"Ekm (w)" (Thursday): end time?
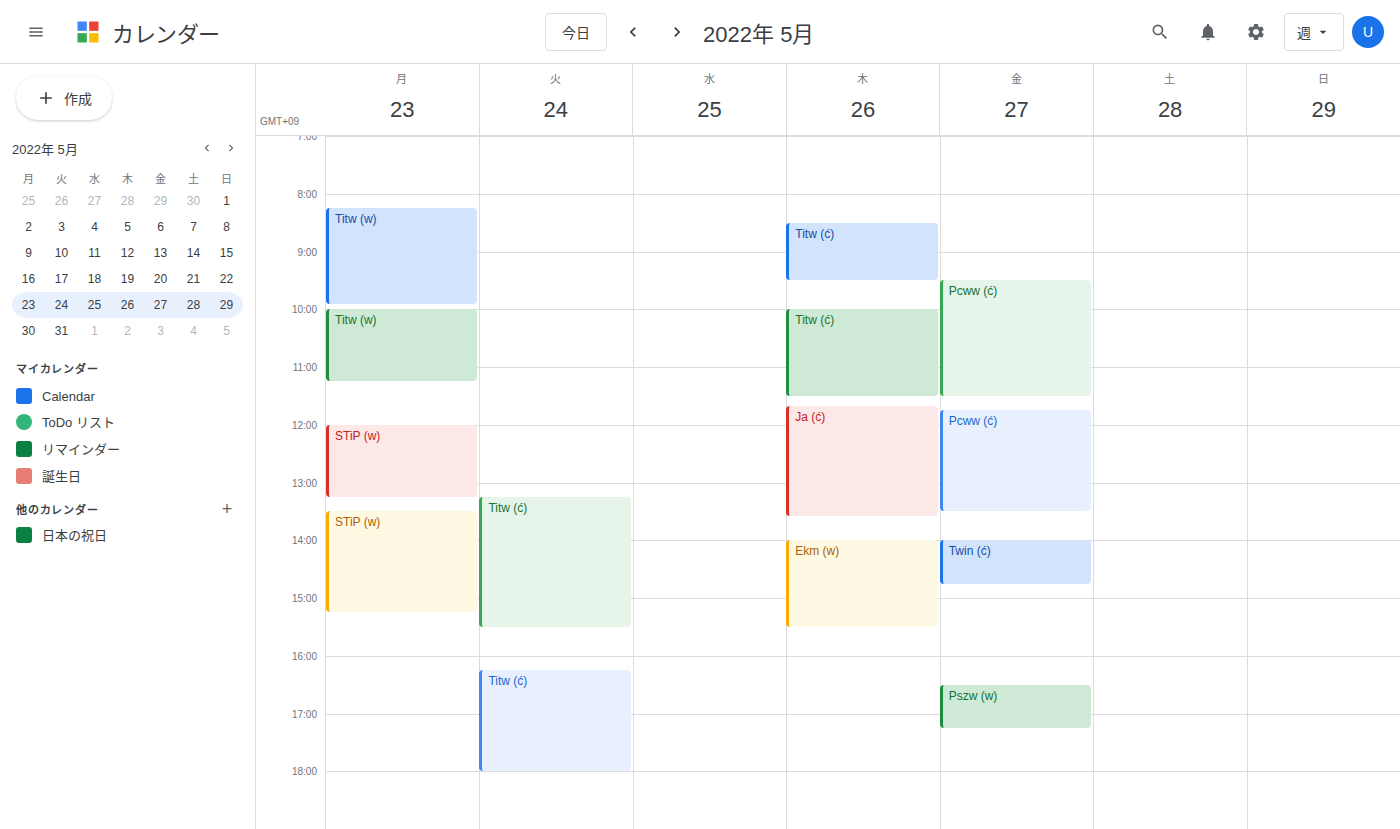
3:30 PM